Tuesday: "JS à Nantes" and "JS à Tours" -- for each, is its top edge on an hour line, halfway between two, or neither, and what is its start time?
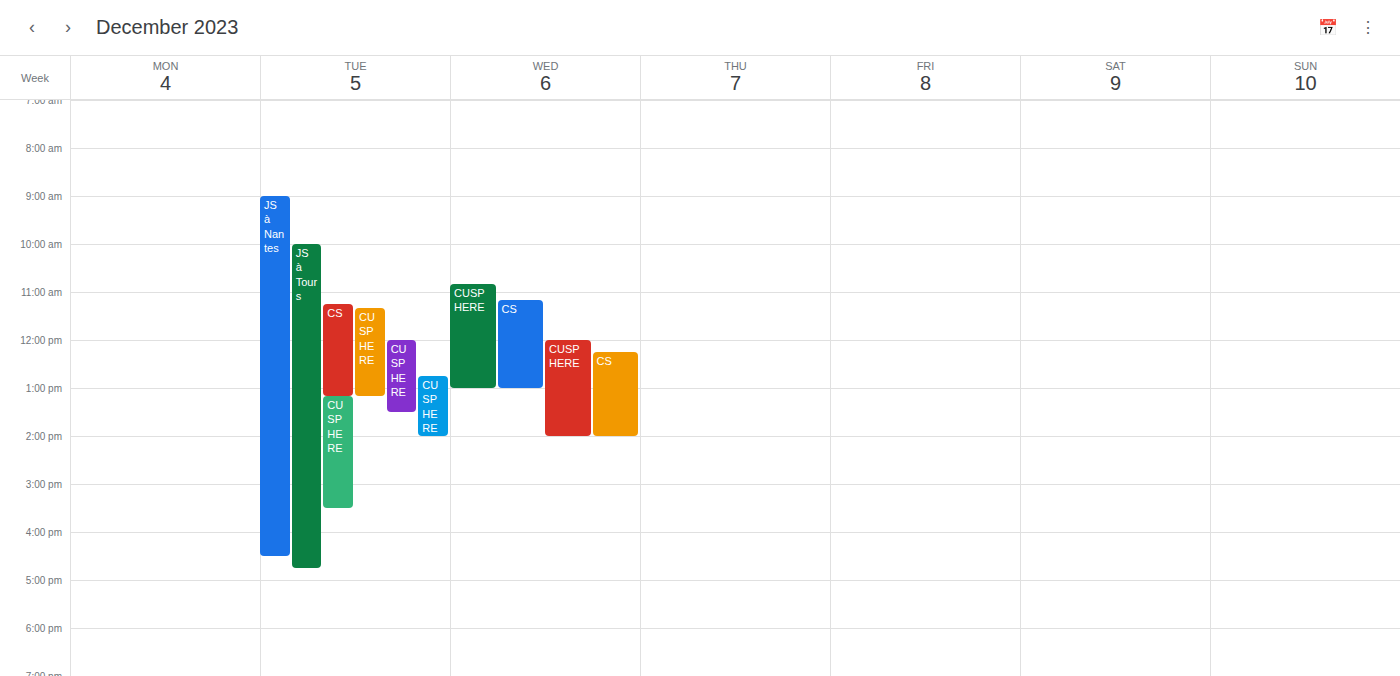
"JS à Nantes": 9:00 AM, exactly on the 9 AM line. "JS à Tours": 10:00 AM, exactly on the 10 AM line.